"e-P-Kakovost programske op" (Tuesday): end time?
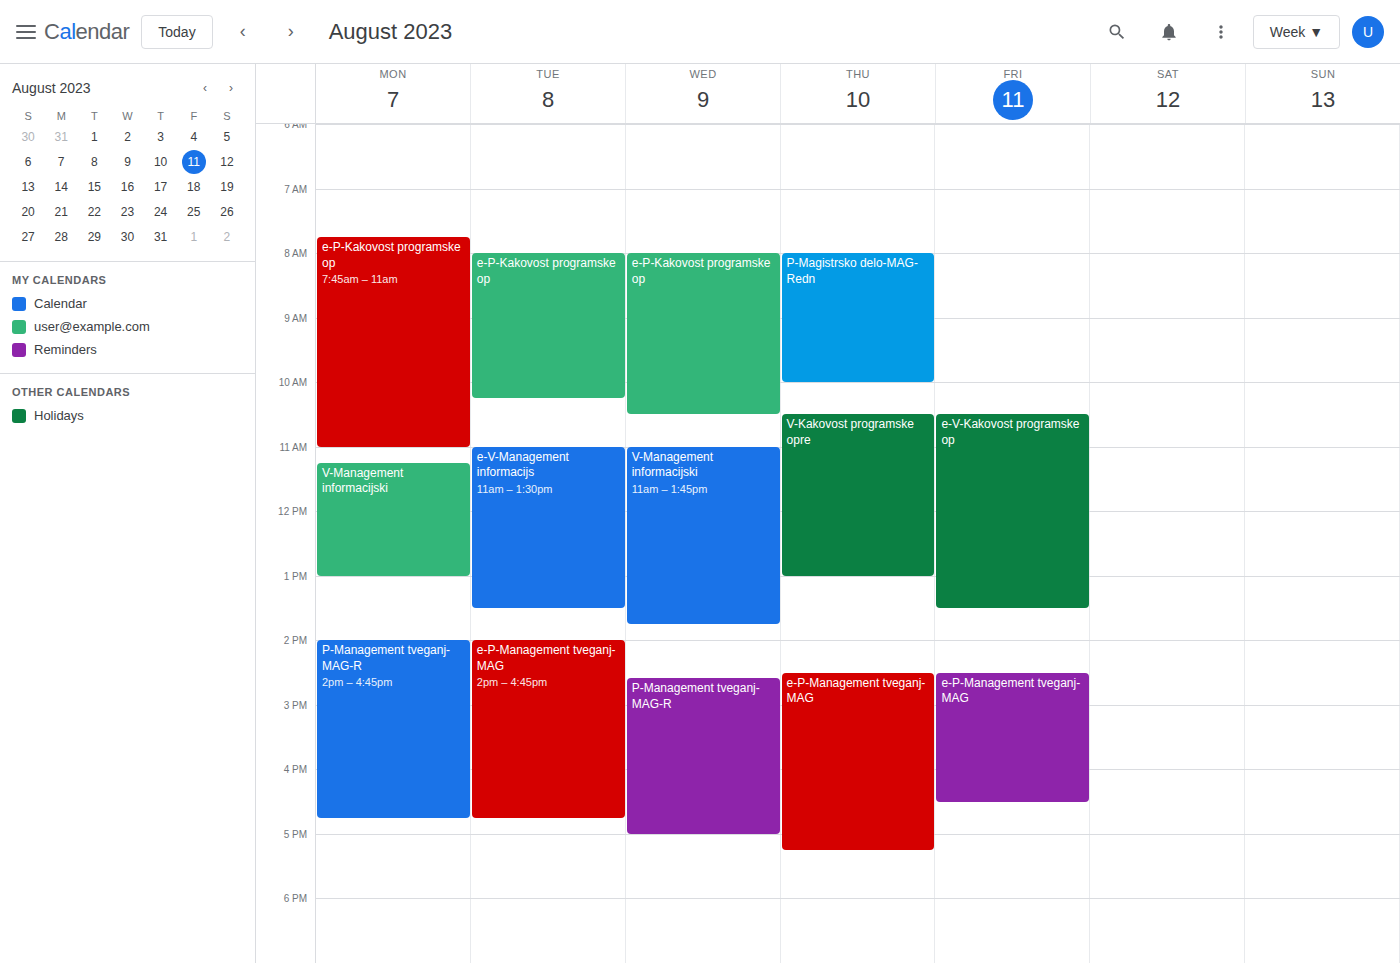
10:15 AM